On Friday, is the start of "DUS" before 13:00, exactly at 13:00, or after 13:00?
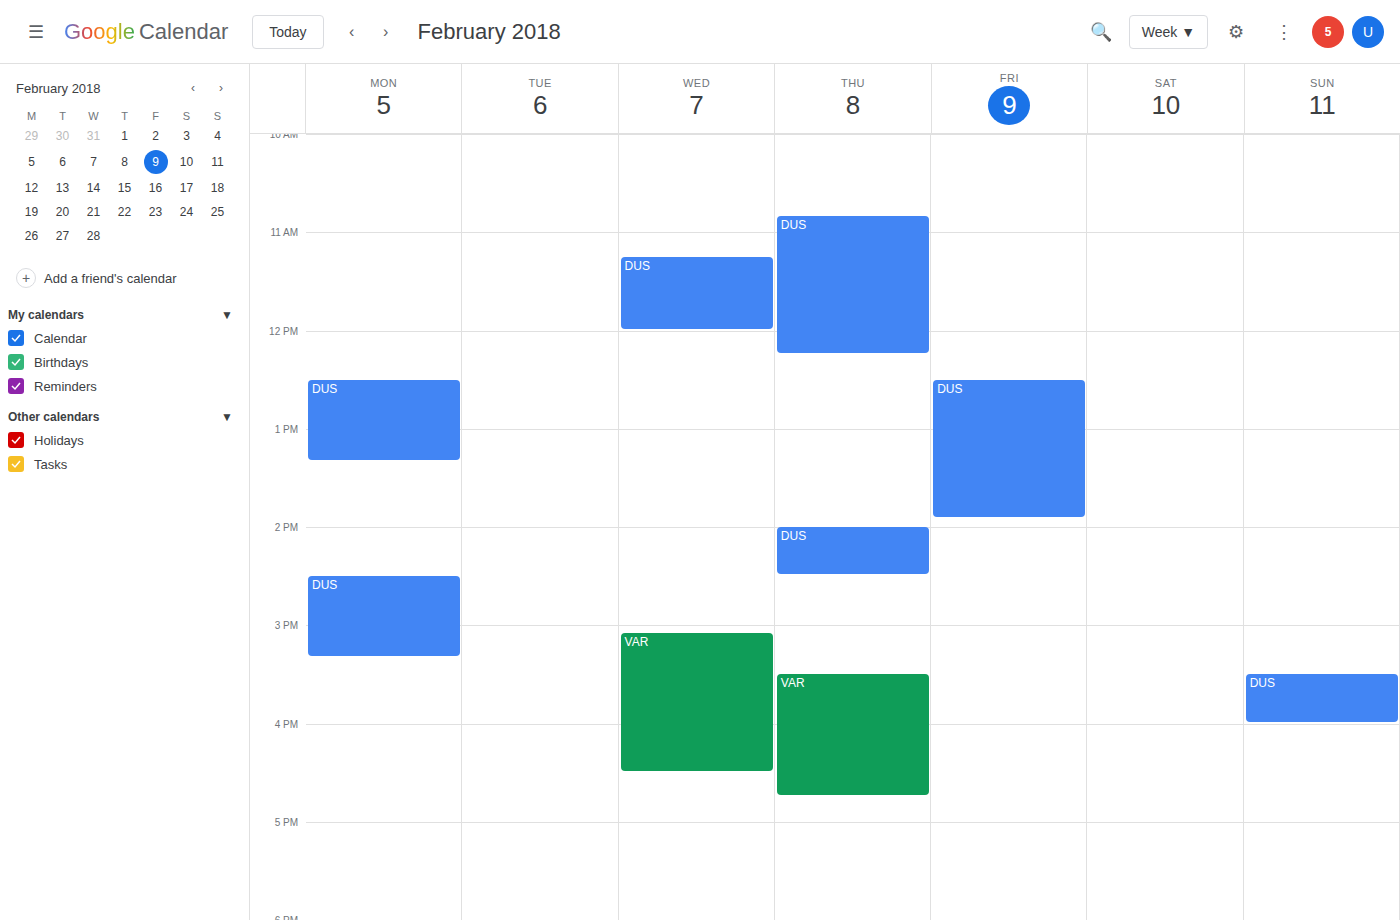
12:30 -- before 13:00, 30 minutes above the 13:00 line.